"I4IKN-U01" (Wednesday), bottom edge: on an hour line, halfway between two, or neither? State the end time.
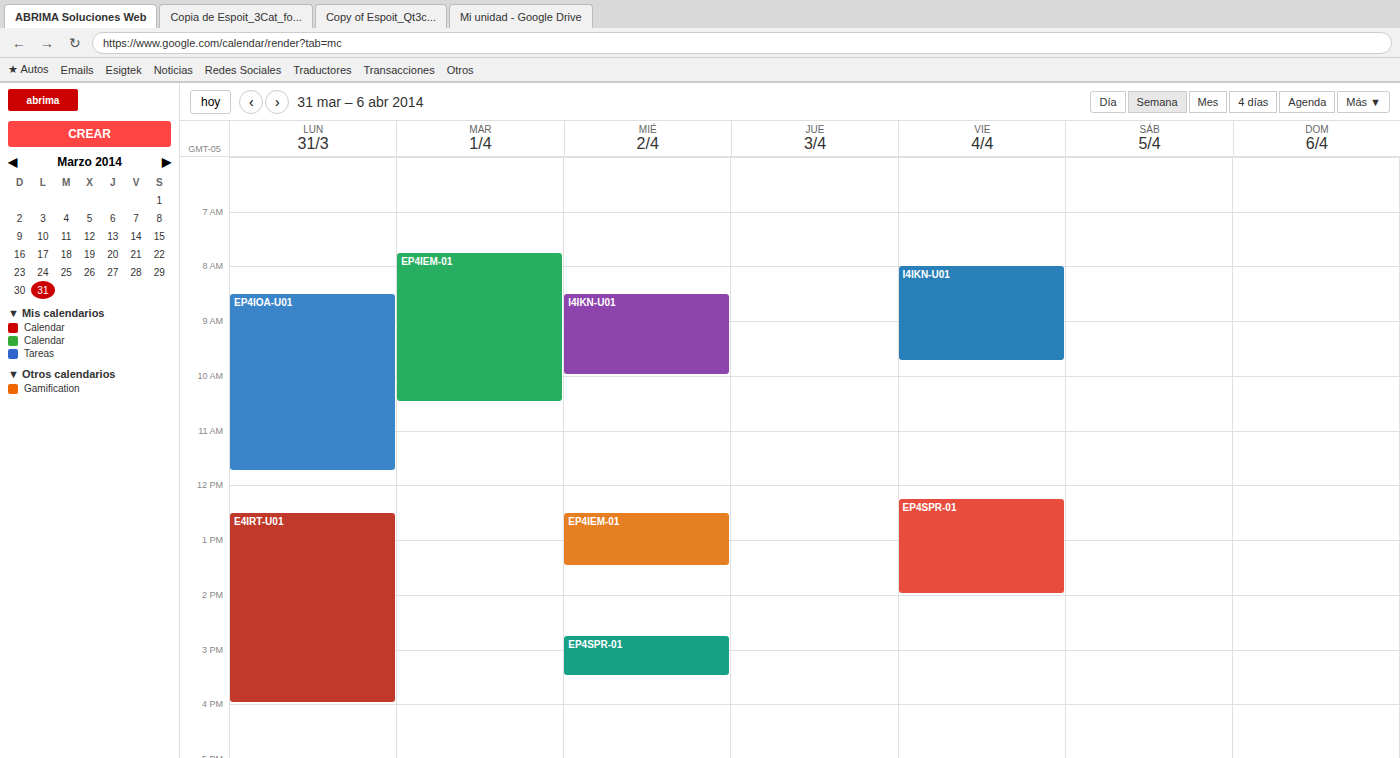
10:00 AM -- exactly on the 10 AM line.